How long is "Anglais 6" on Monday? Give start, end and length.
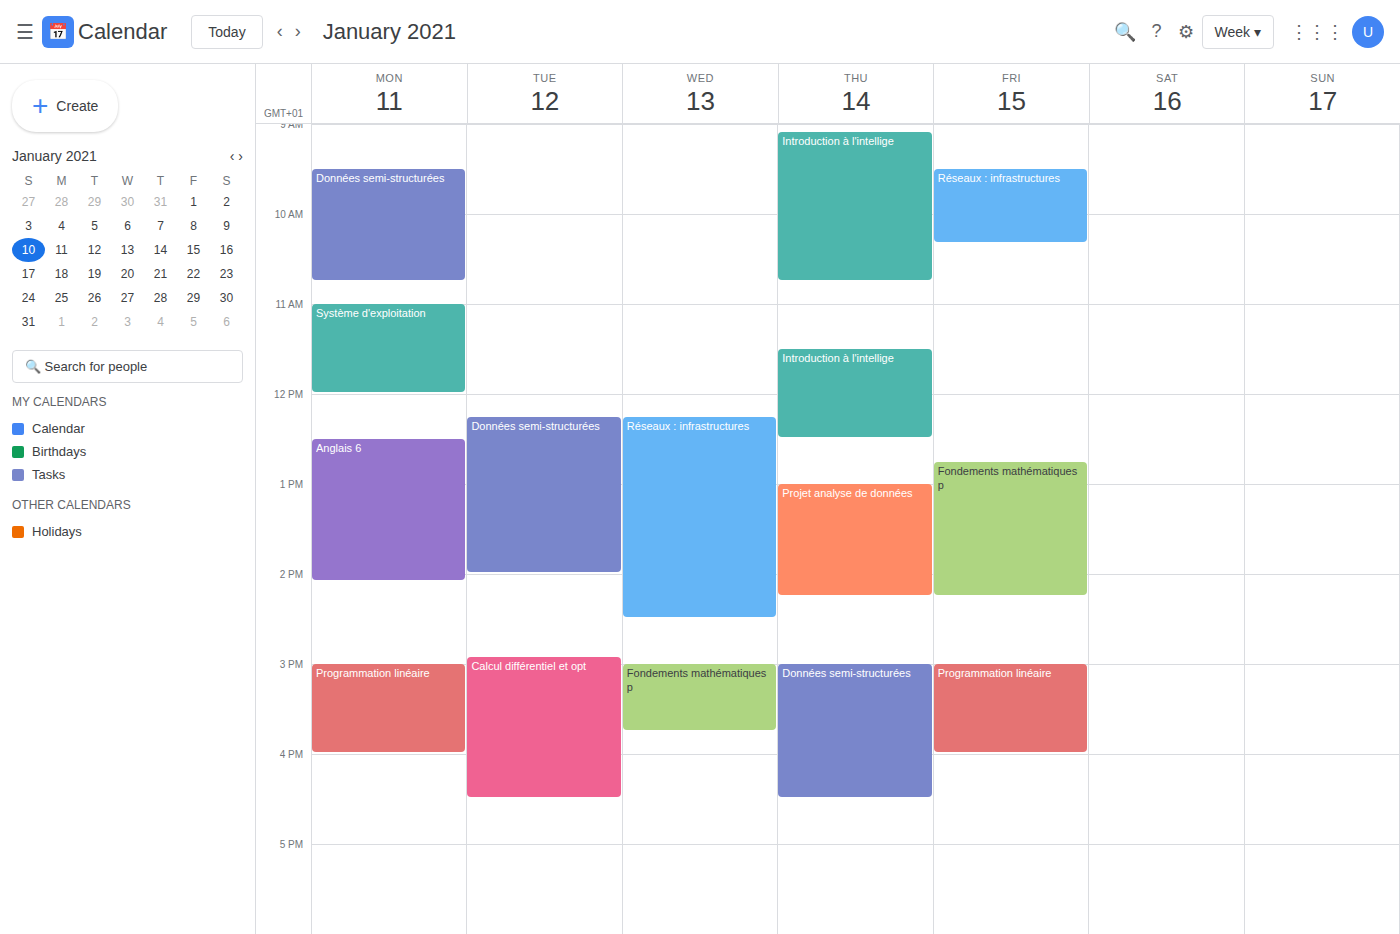
12:30 to 14:05, 1 hour 35 minutes